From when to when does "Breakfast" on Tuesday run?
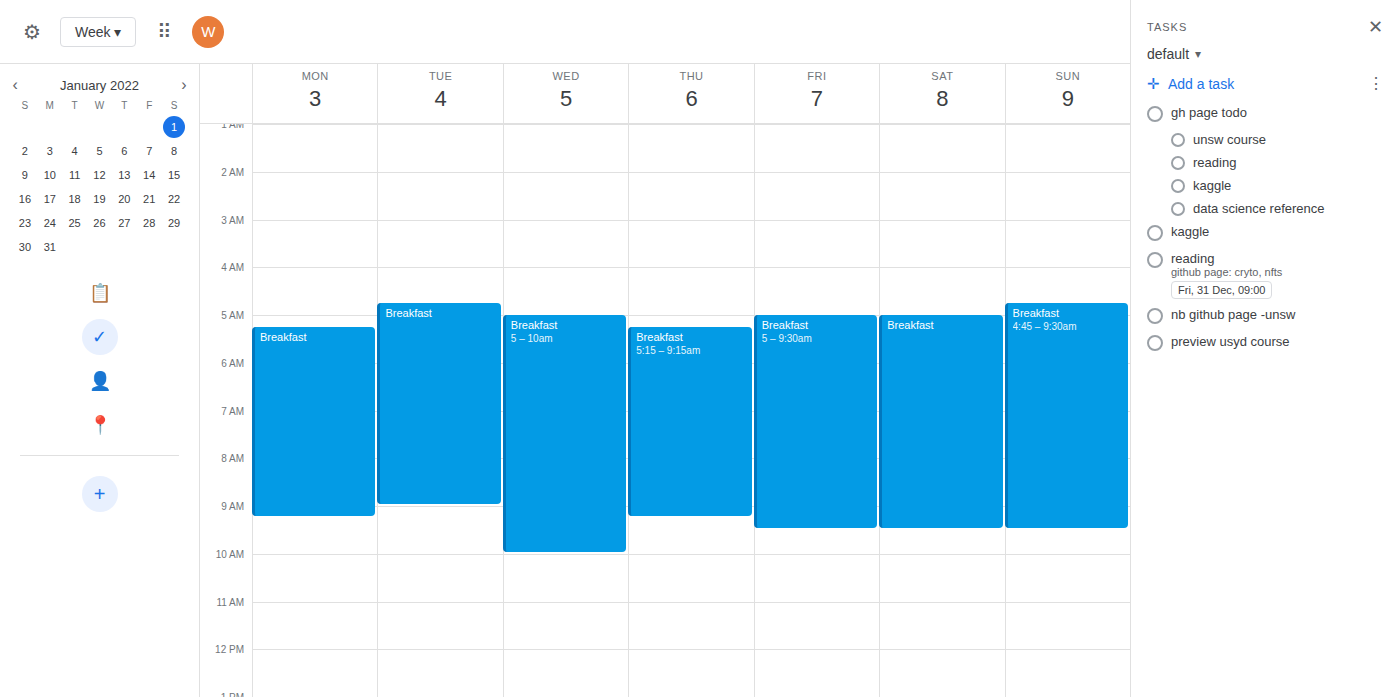
4:45 AM to 9:00 AM